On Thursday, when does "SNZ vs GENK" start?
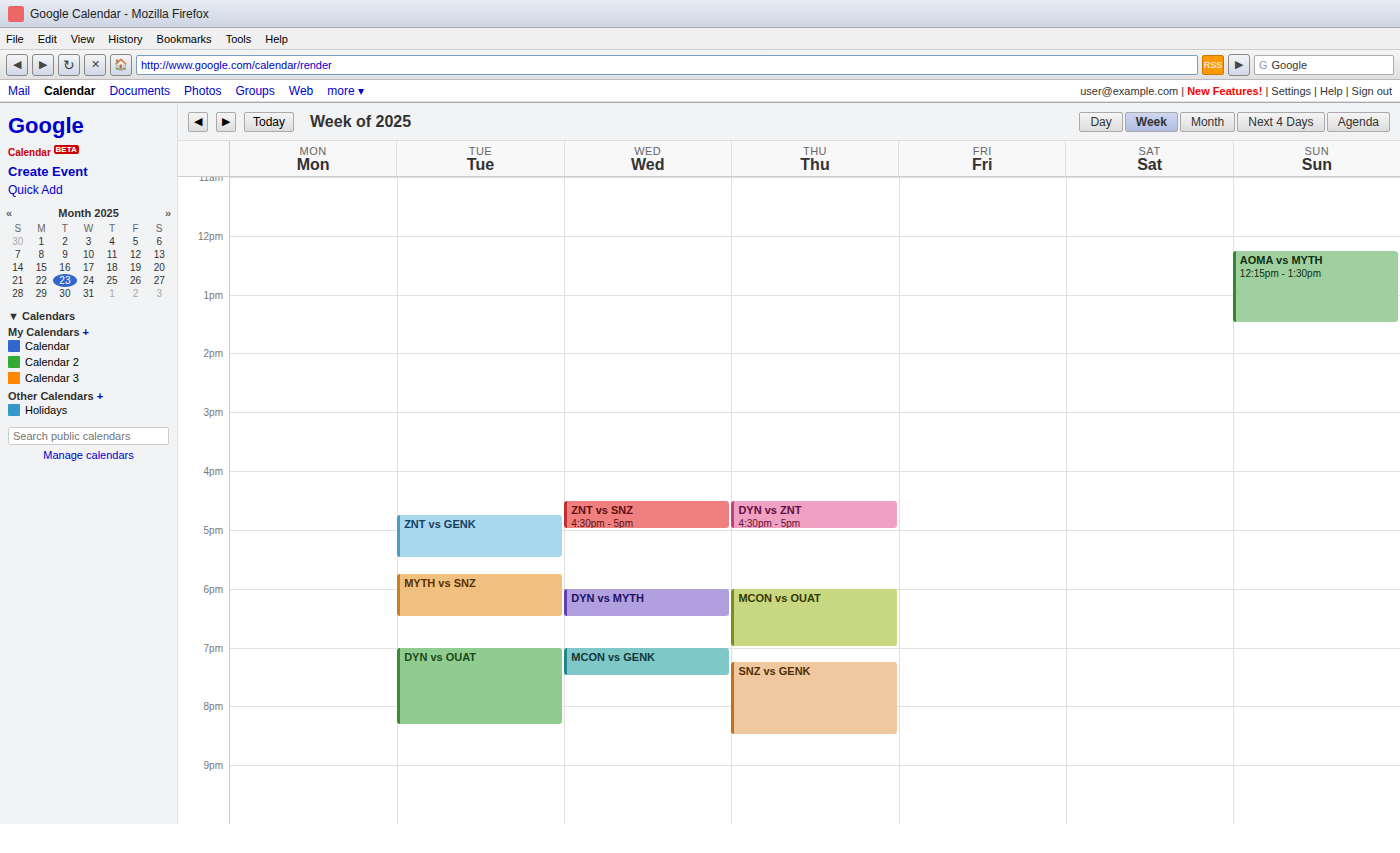
7:15 PM